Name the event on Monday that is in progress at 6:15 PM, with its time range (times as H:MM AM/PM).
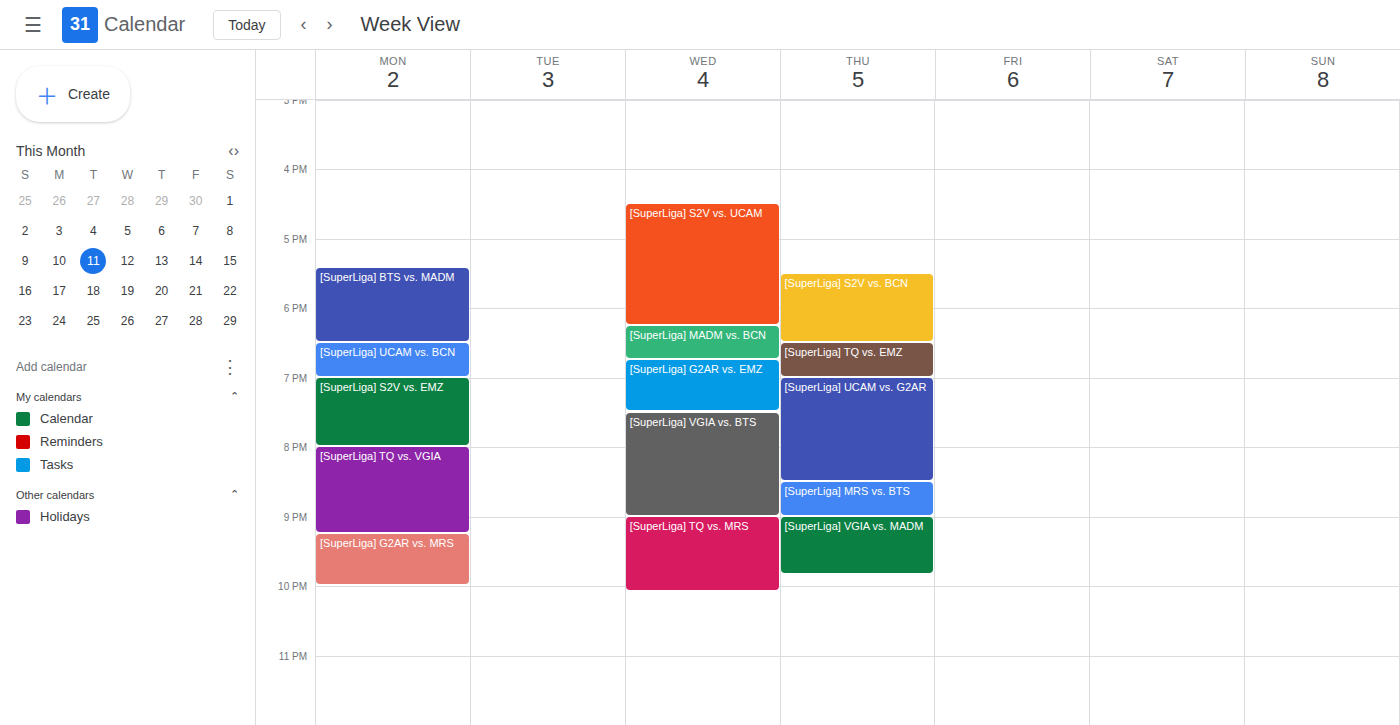
"[SuperLiga] BTS vs. MADM", 5:25 PM to 6:30 PM